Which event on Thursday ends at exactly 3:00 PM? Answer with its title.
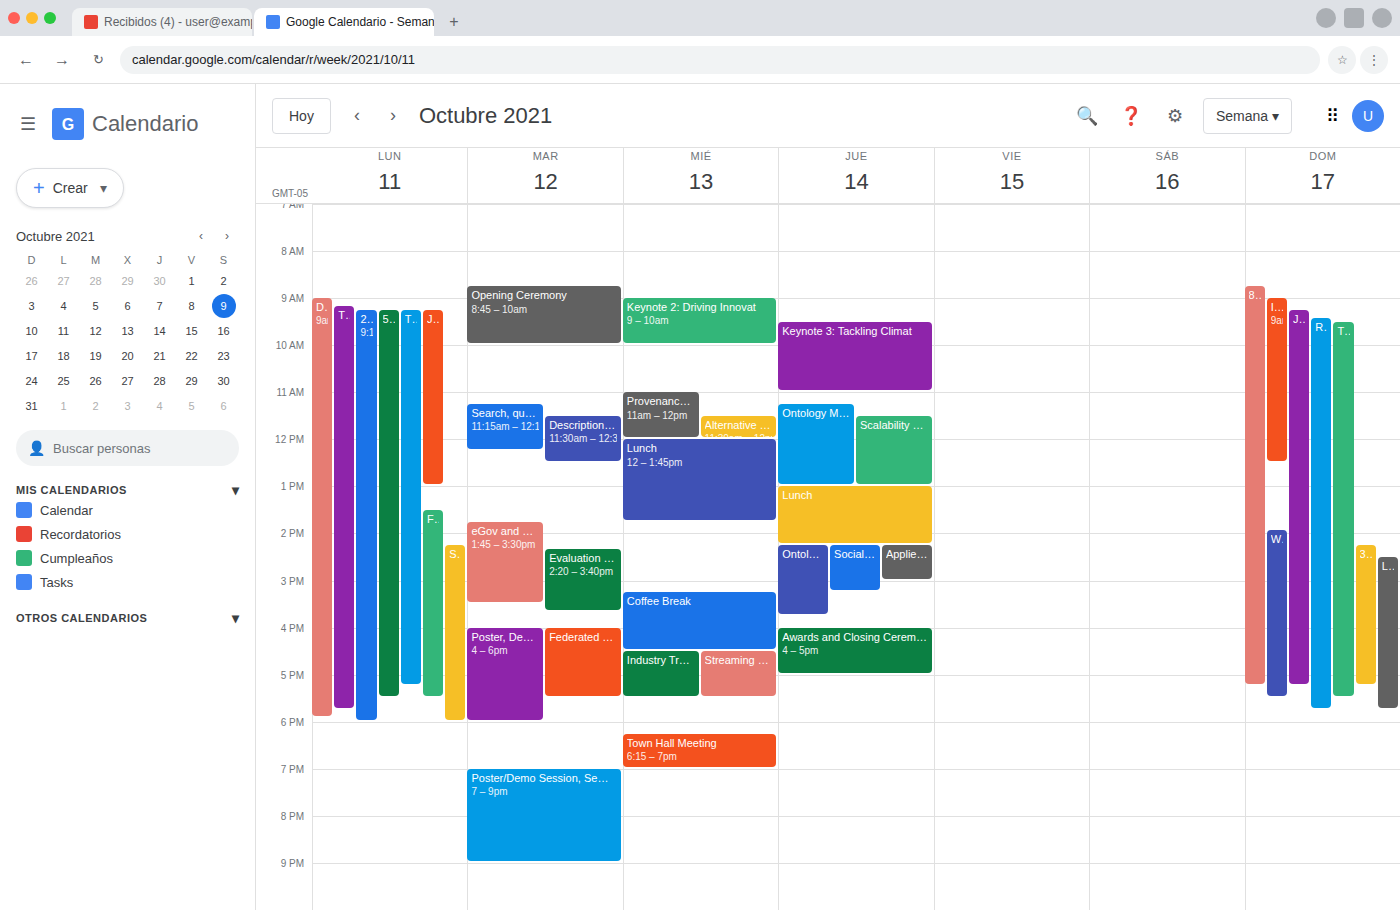
"Applied Reasoning and Quer"